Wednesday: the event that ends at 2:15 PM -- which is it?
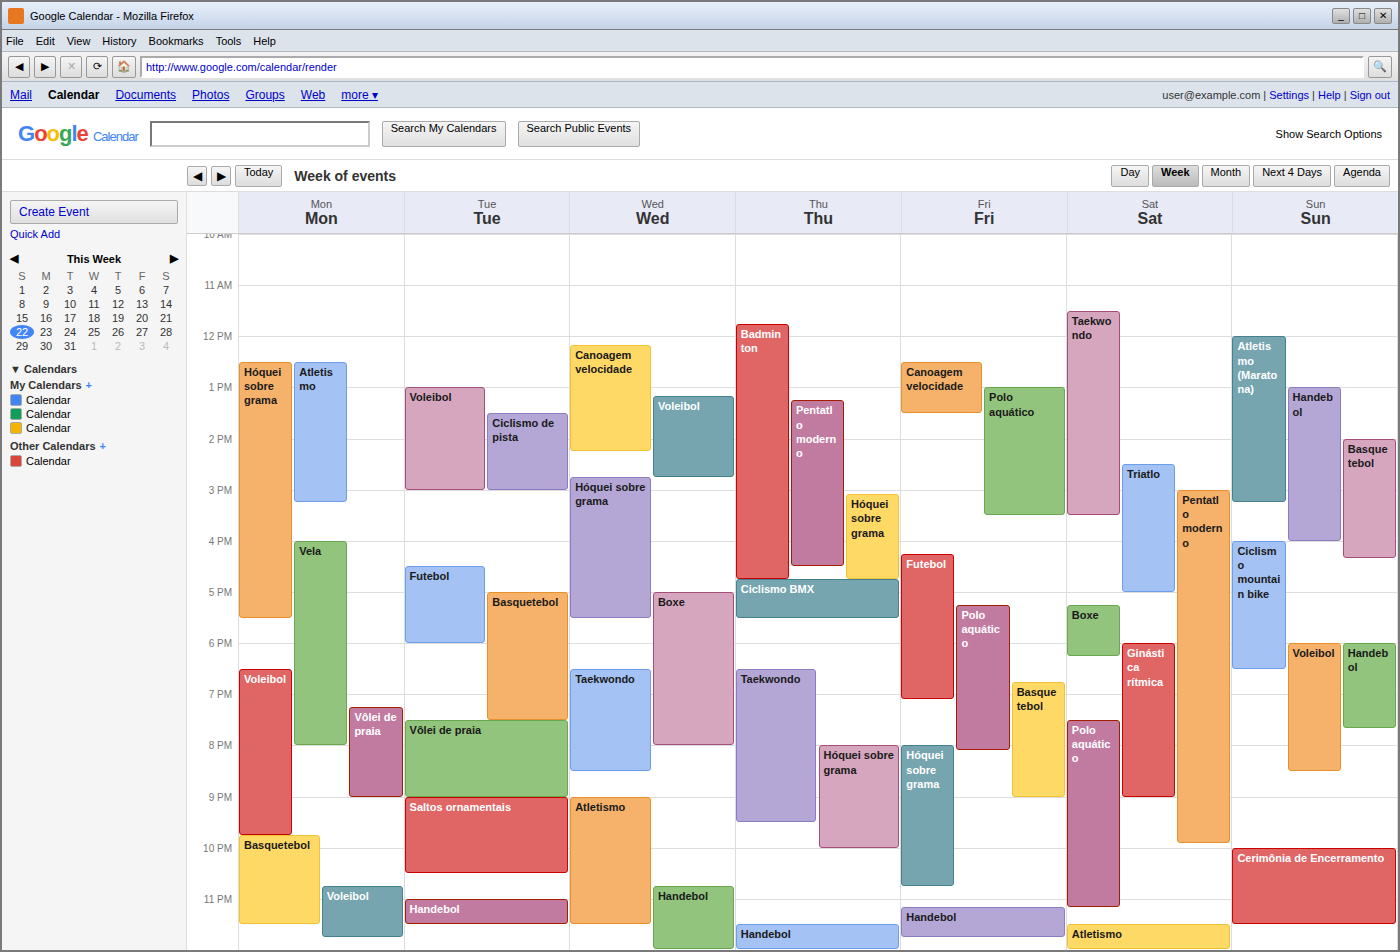
"Canoagem velocidade"